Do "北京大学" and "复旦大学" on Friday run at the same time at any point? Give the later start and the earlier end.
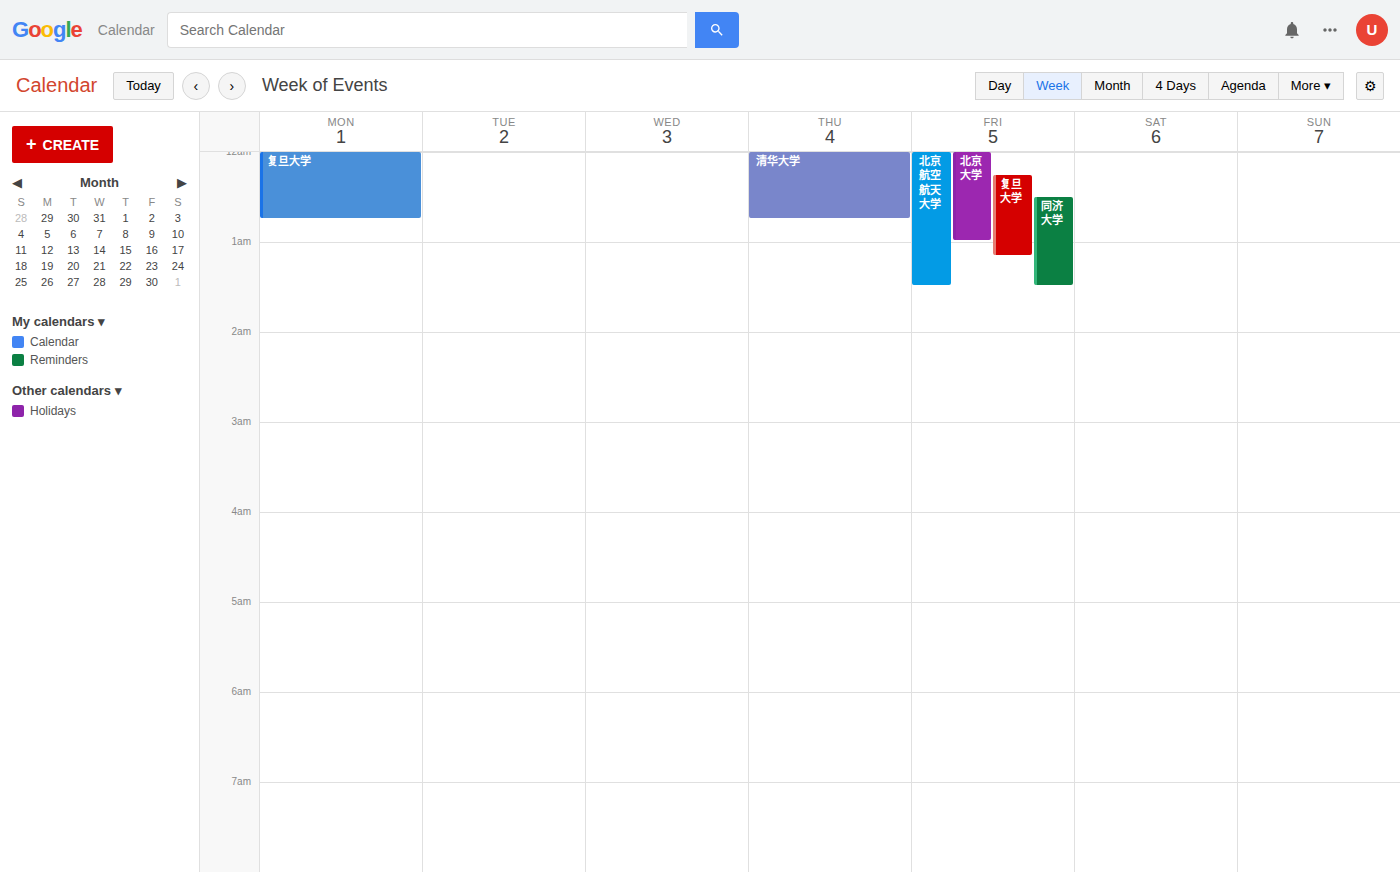
"复旦大学" starts at 12:15 AM, before "北京大学" ends at 1:00 AM -- they overlap.